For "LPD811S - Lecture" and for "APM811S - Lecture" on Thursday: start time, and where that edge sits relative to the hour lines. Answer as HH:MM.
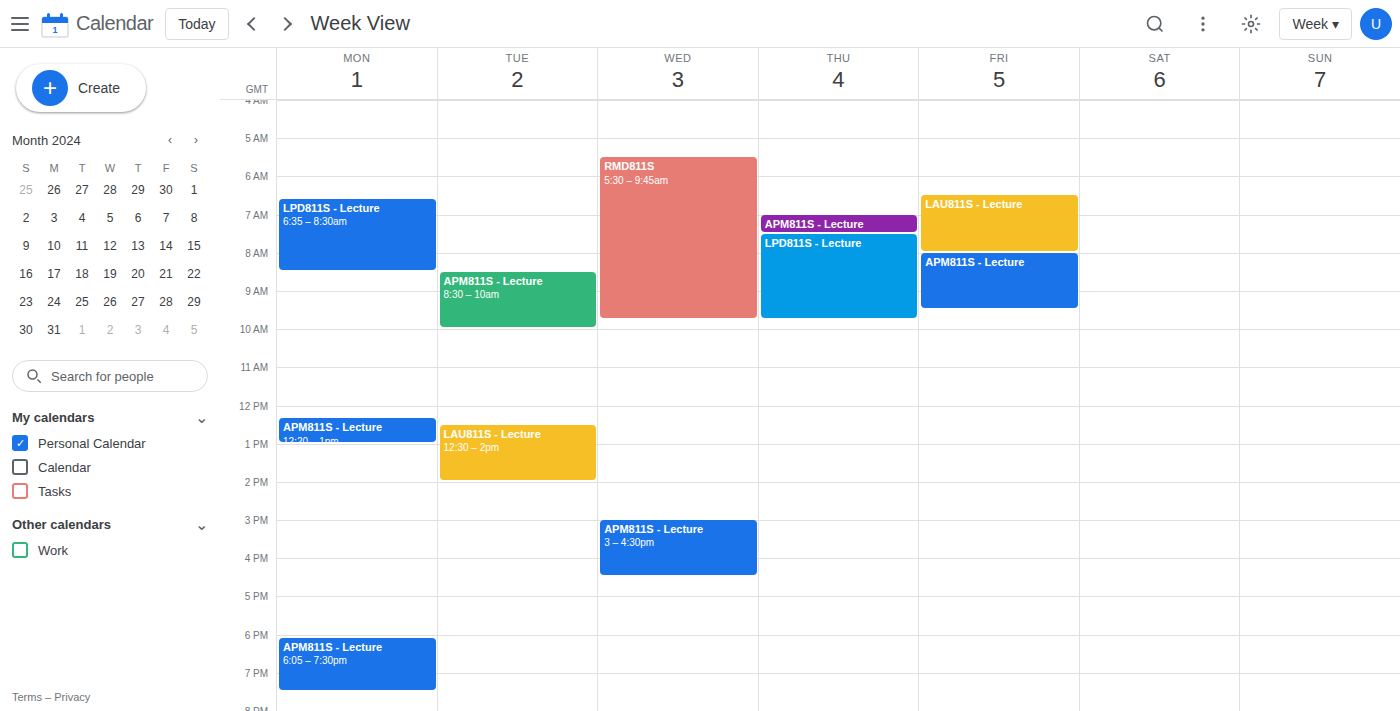
"LPD811S - Lecture": 07:30, halfway between the 07:00 and 08:00 lines. "APM811S - Lecture": 07:00, exactly on the 07:00 line.